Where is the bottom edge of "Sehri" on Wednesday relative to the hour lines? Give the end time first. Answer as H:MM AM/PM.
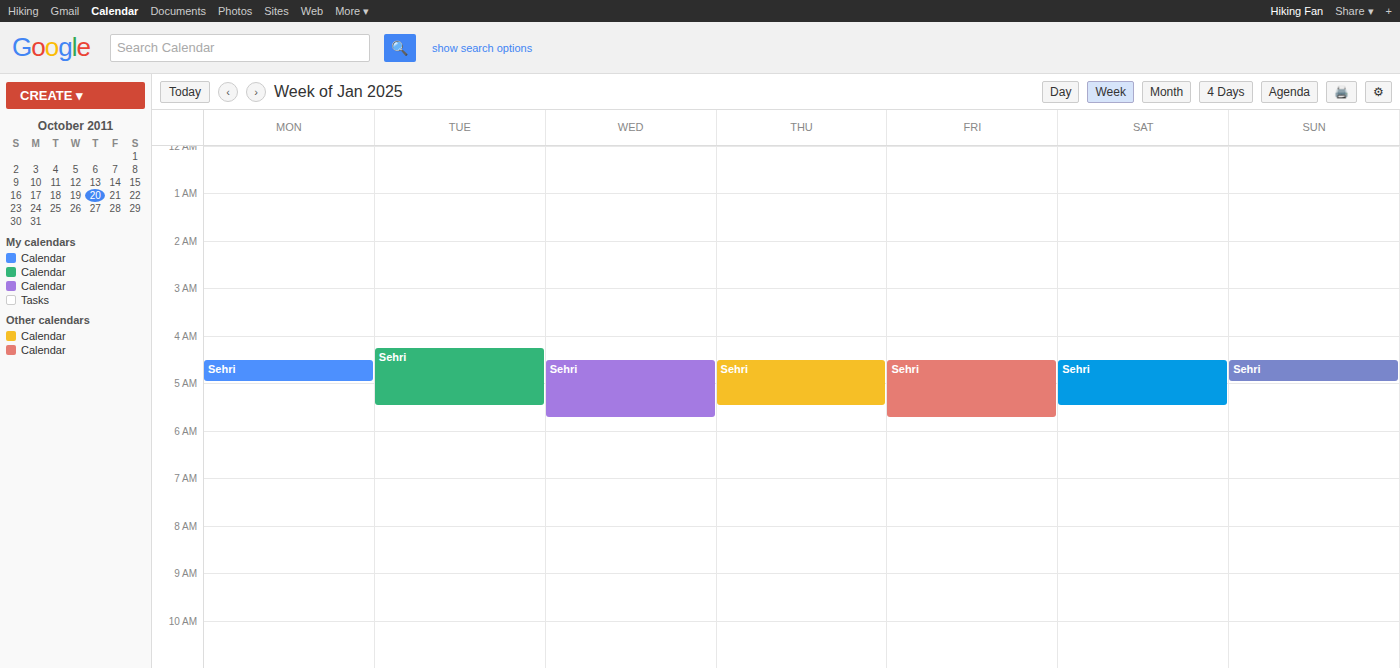
5:45 AM -- neither: three quarters of the way from the 5 AM line to the 6 AM line.